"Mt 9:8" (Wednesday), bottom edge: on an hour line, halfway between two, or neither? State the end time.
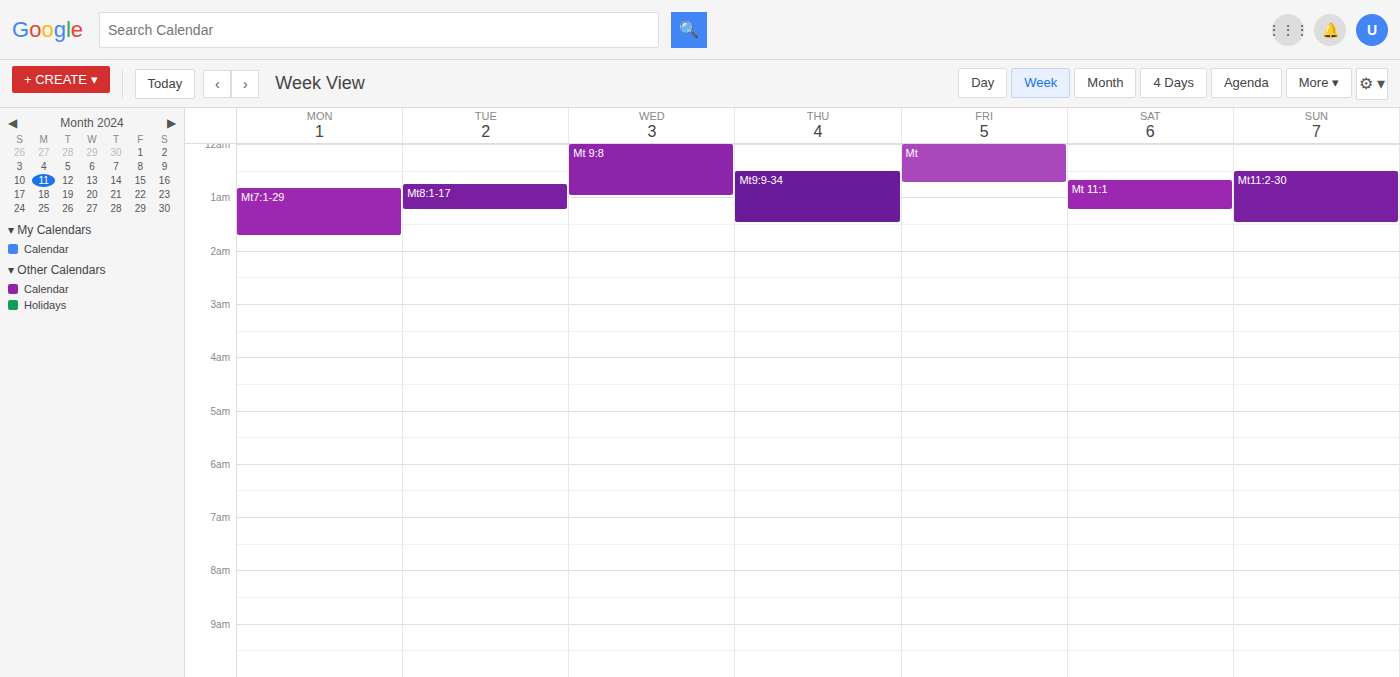
1:00 AM -- exactly on the 1 AM line.